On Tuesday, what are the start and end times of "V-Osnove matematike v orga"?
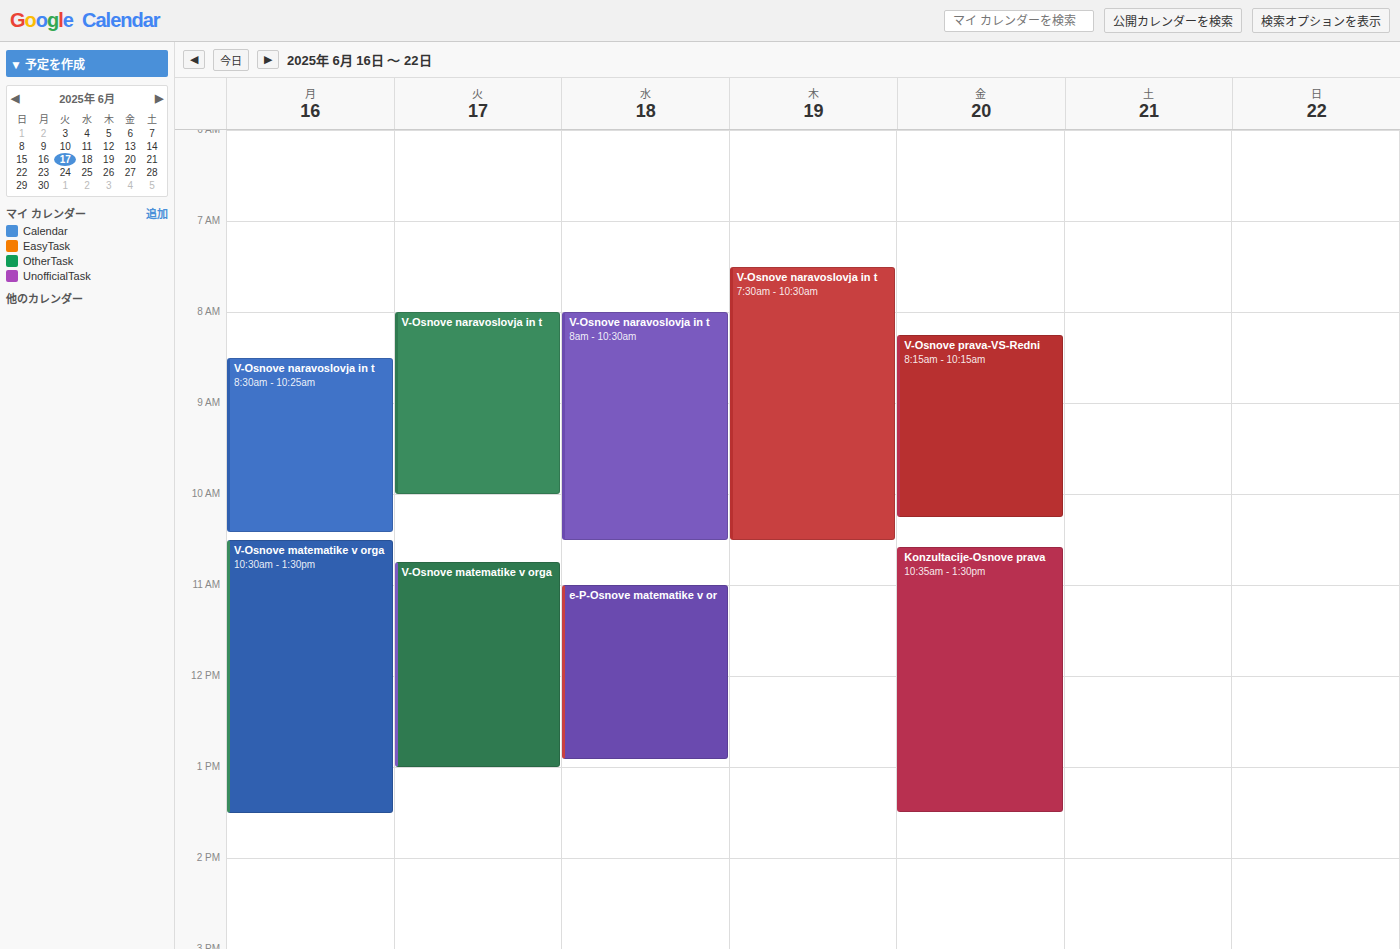
10:45 AM to 1:00 PM